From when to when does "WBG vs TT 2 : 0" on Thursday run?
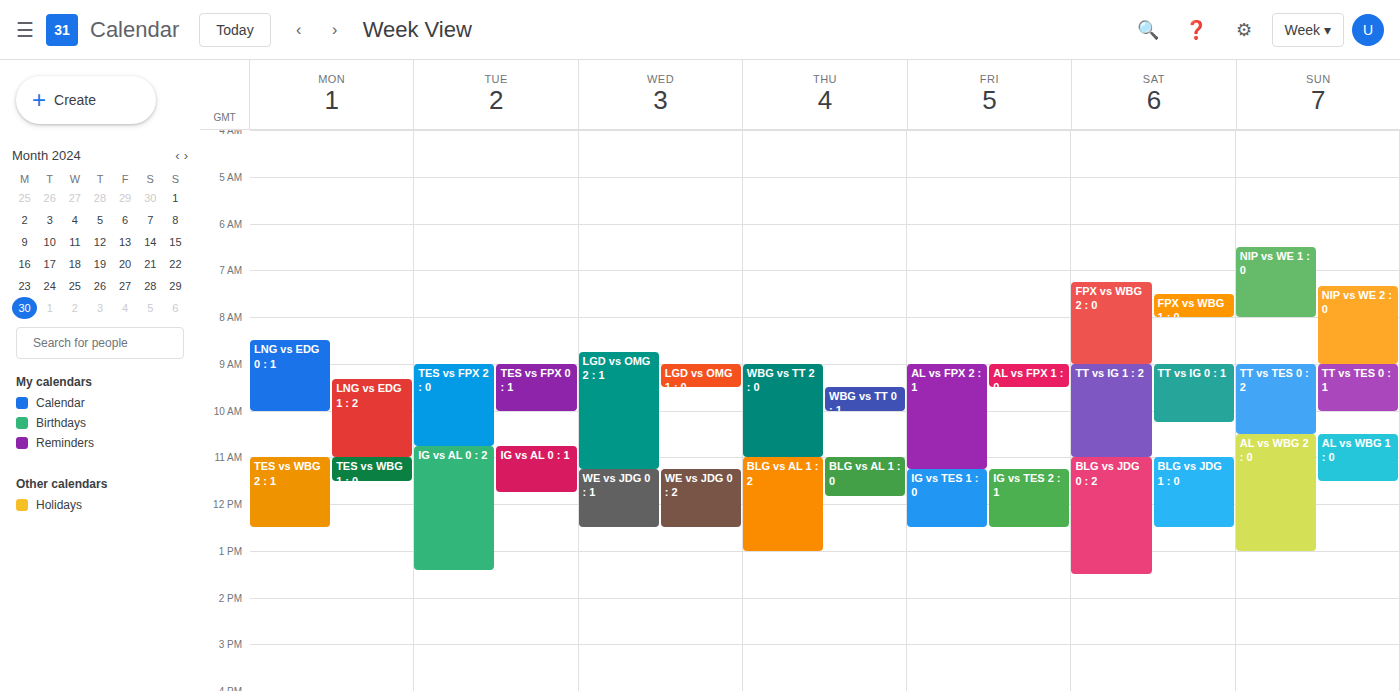
9:00 AM to 11:00 AM